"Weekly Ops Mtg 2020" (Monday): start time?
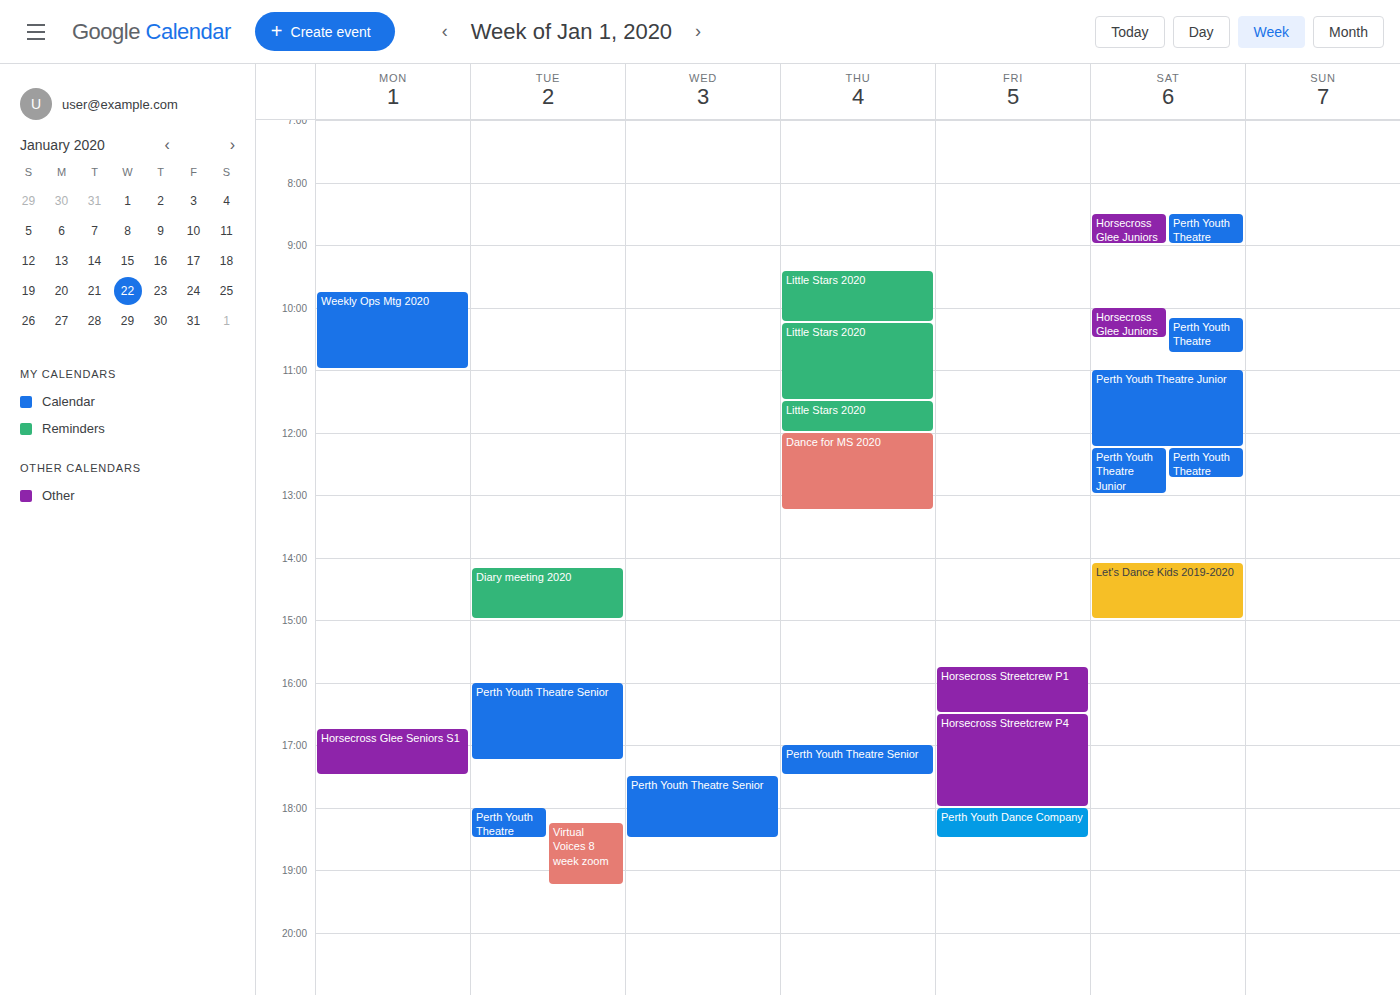
9:45 AM